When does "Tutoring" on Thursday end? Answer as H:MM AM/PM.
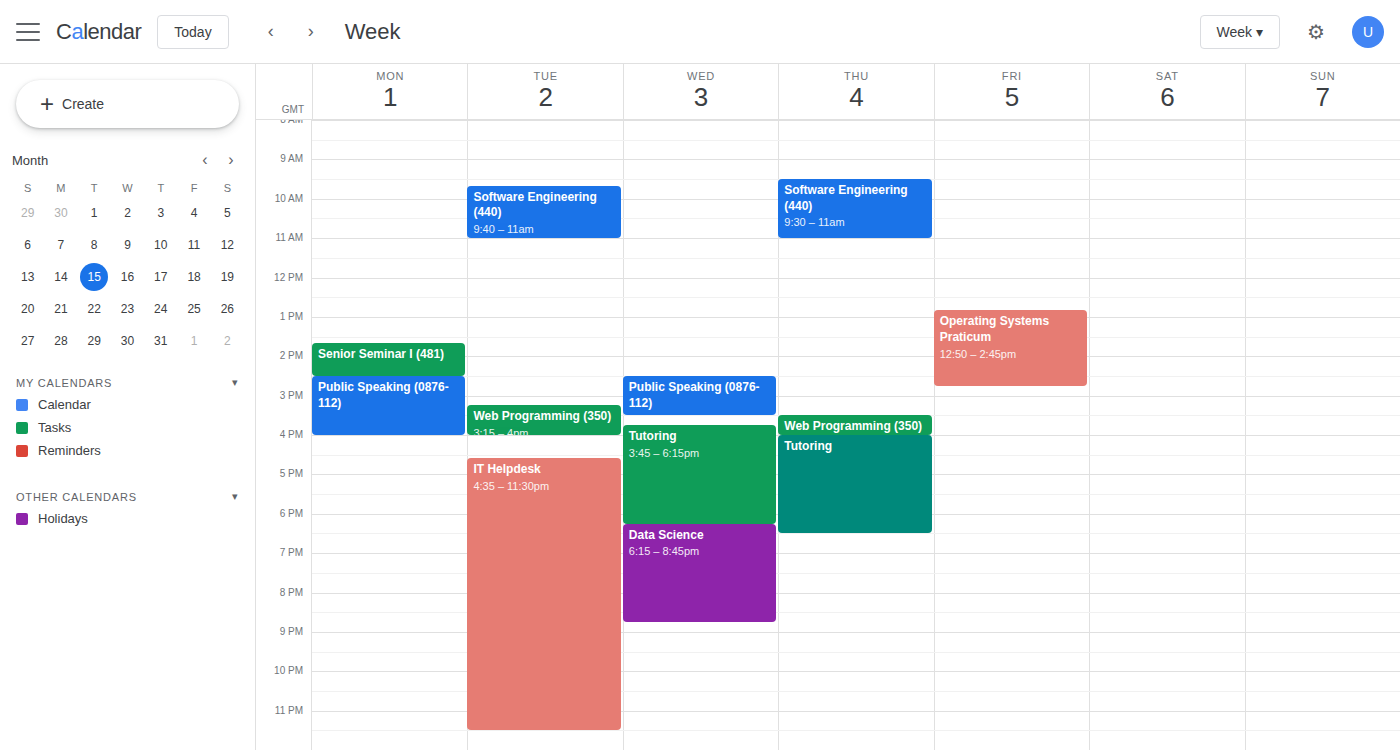
6:30 PM